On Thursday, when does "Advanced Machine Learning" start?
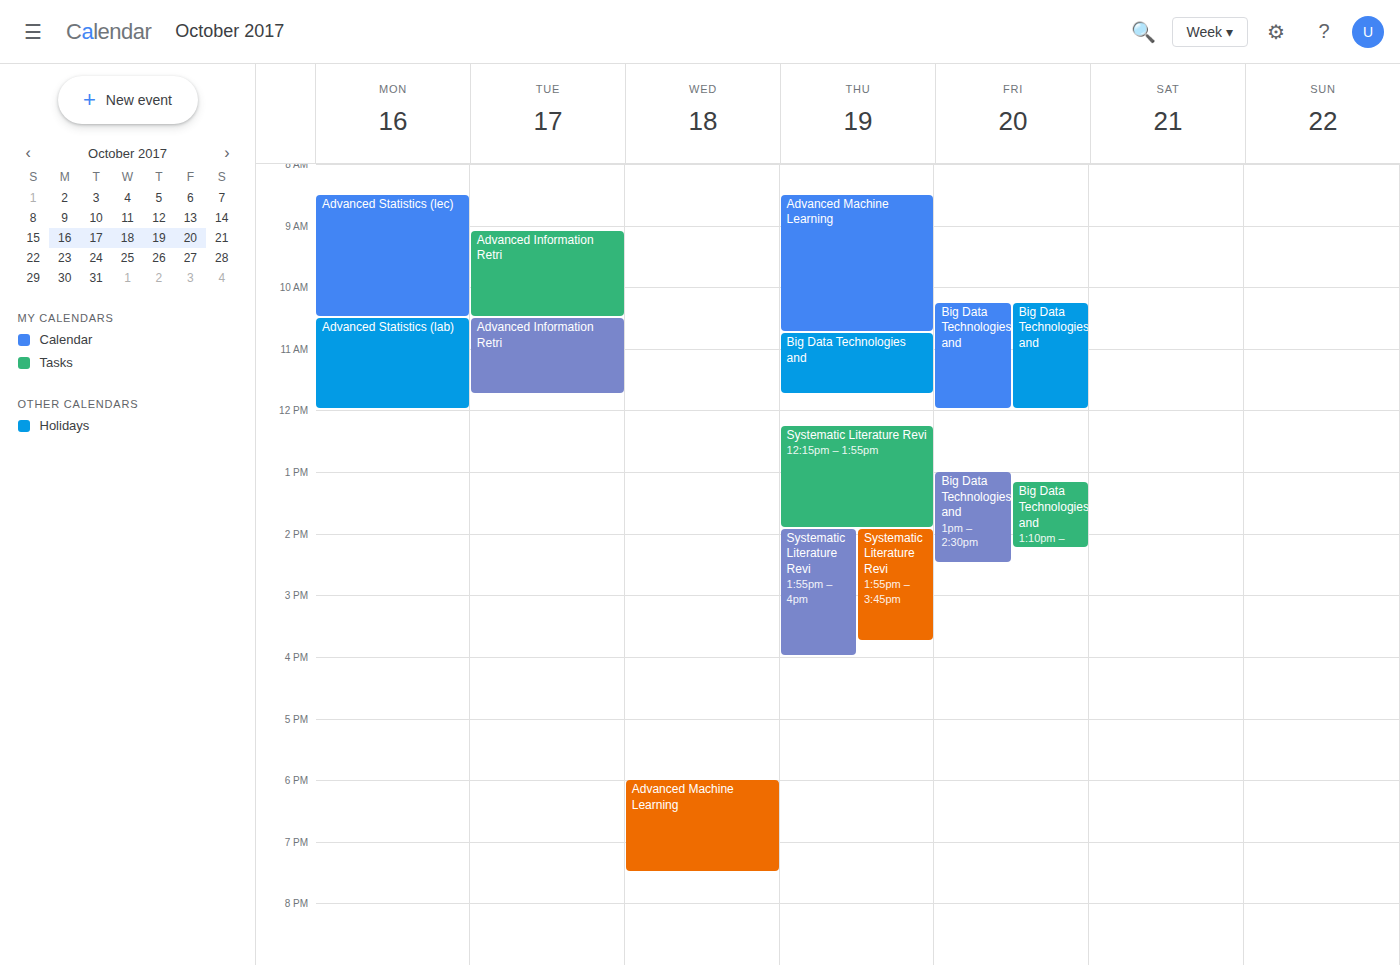
8:30 AM